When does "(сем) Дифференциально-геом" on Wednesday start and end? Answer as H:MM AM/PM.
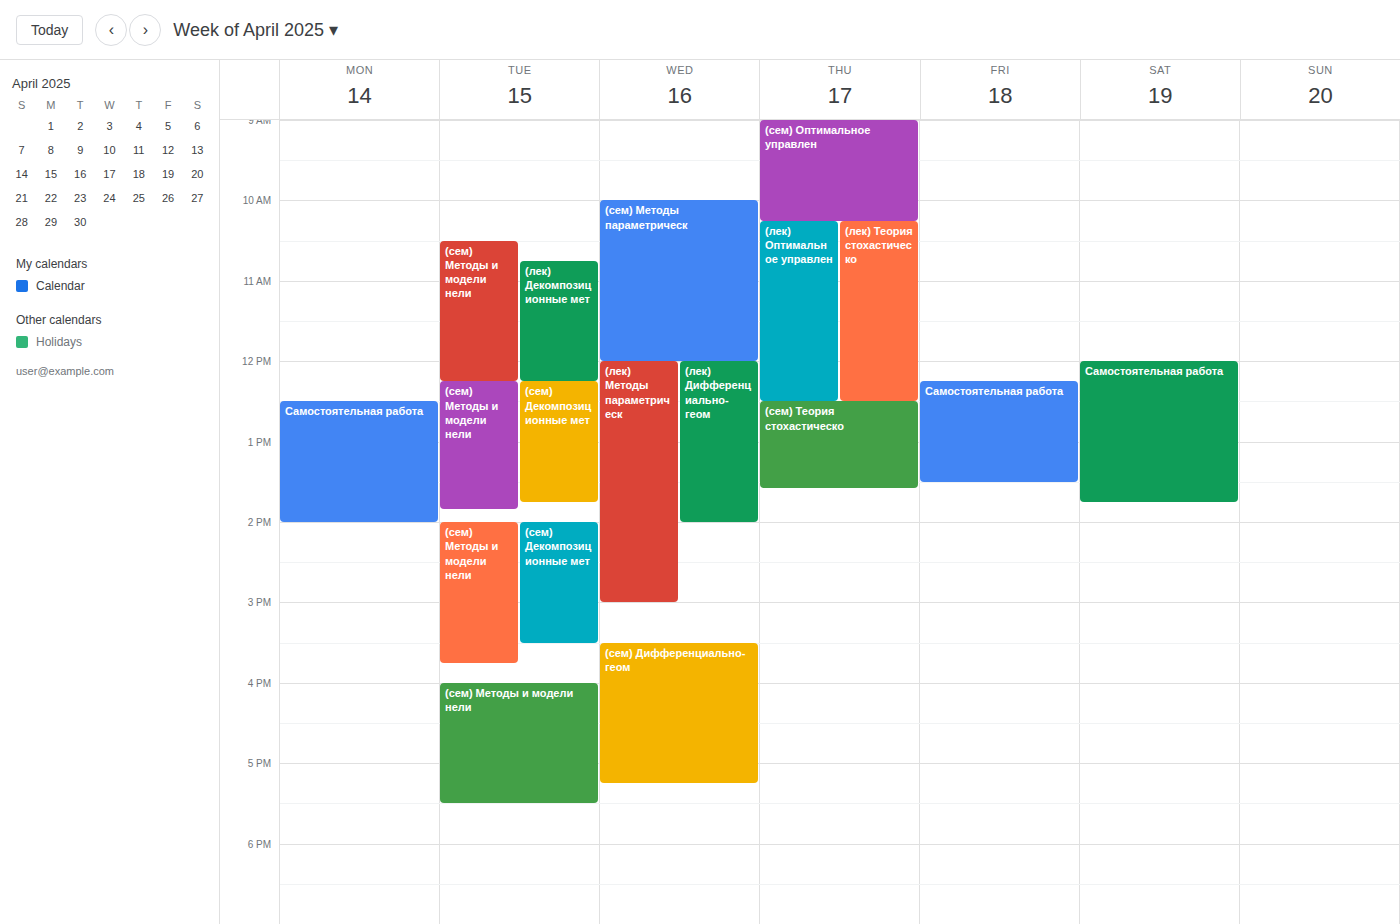
3:30 PM to 5:15 PM